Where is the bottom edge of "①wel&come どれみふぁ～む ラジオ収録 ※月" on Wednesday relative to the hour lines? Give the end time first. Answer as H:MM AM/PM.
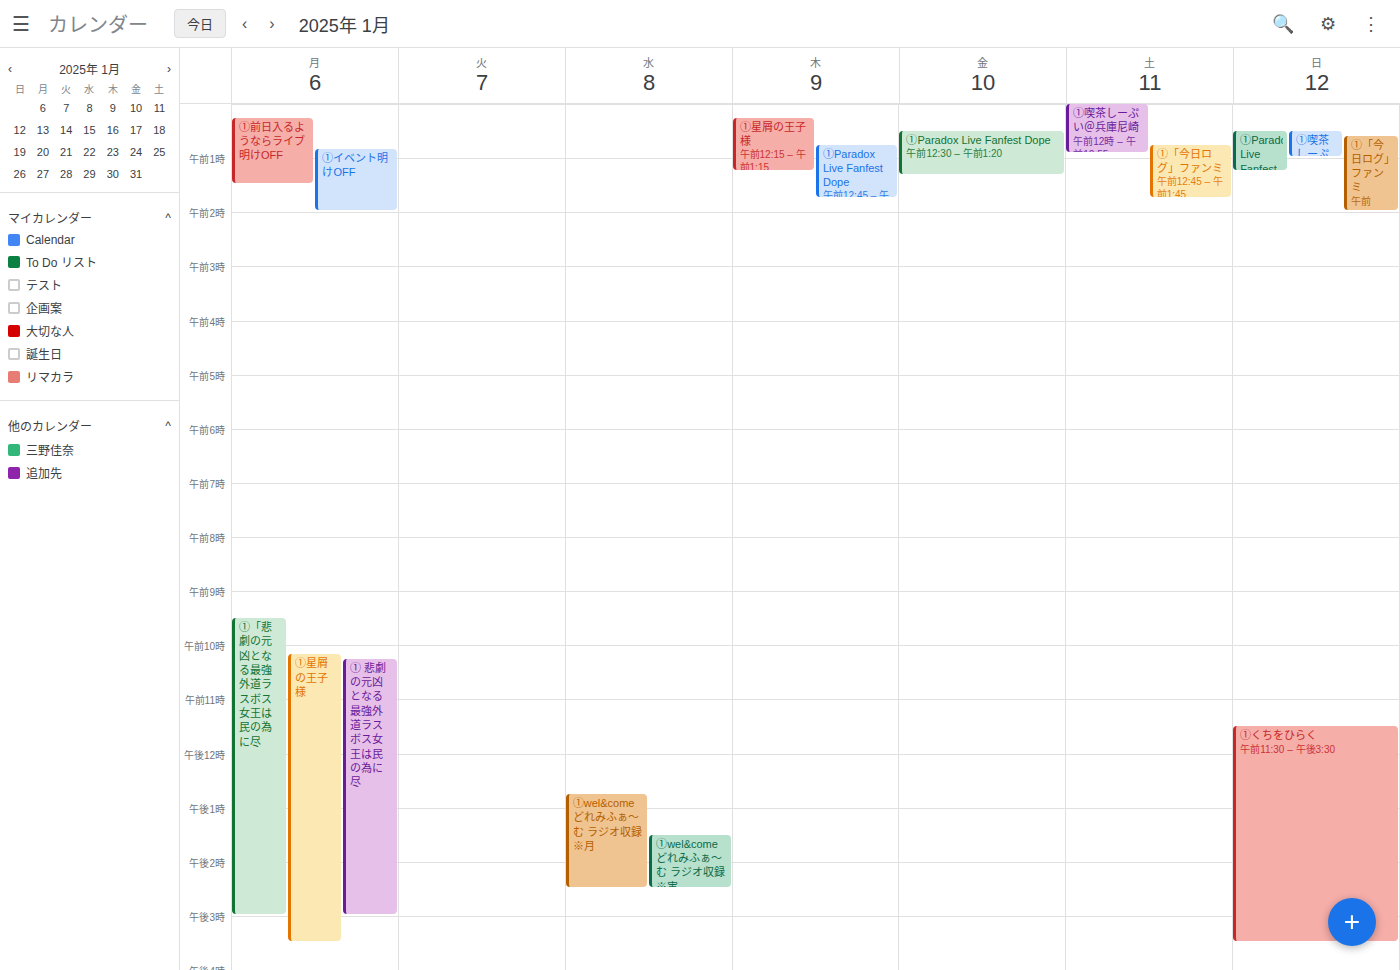
2:30 PM -- halfway between the 2 PM and 3 PM lines.